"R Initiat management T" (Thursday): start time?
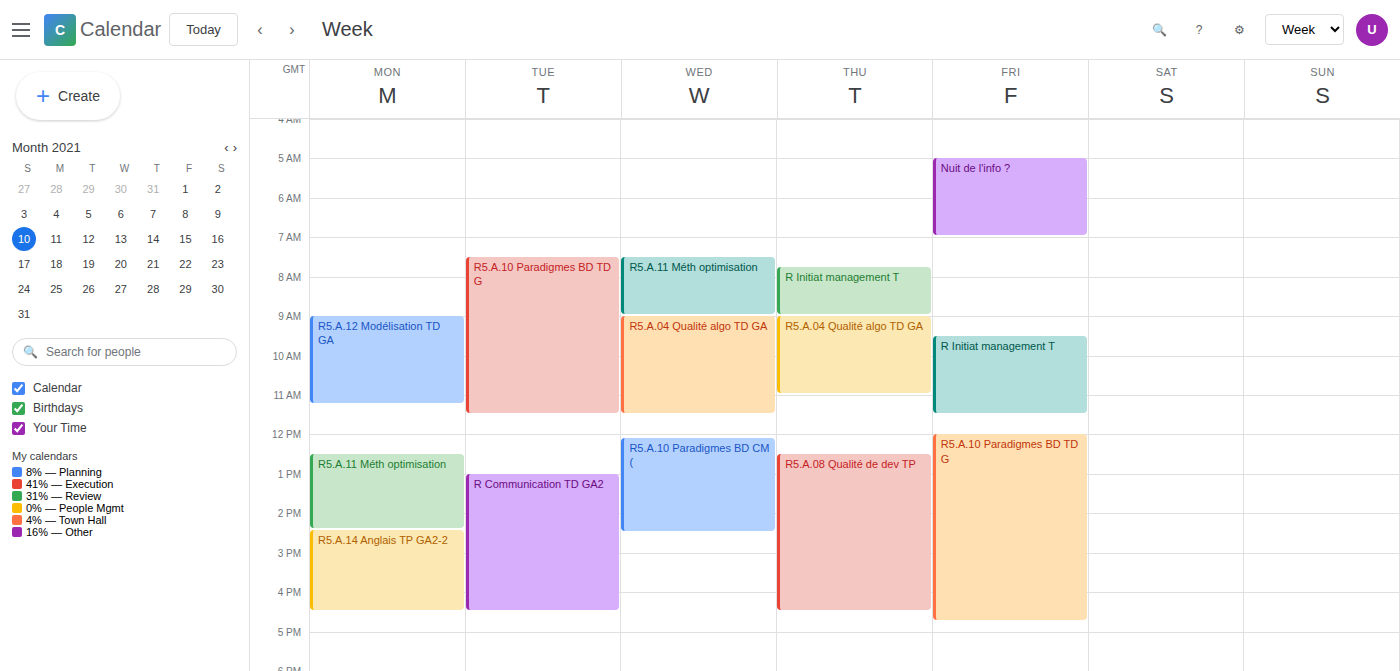
7:45 AM